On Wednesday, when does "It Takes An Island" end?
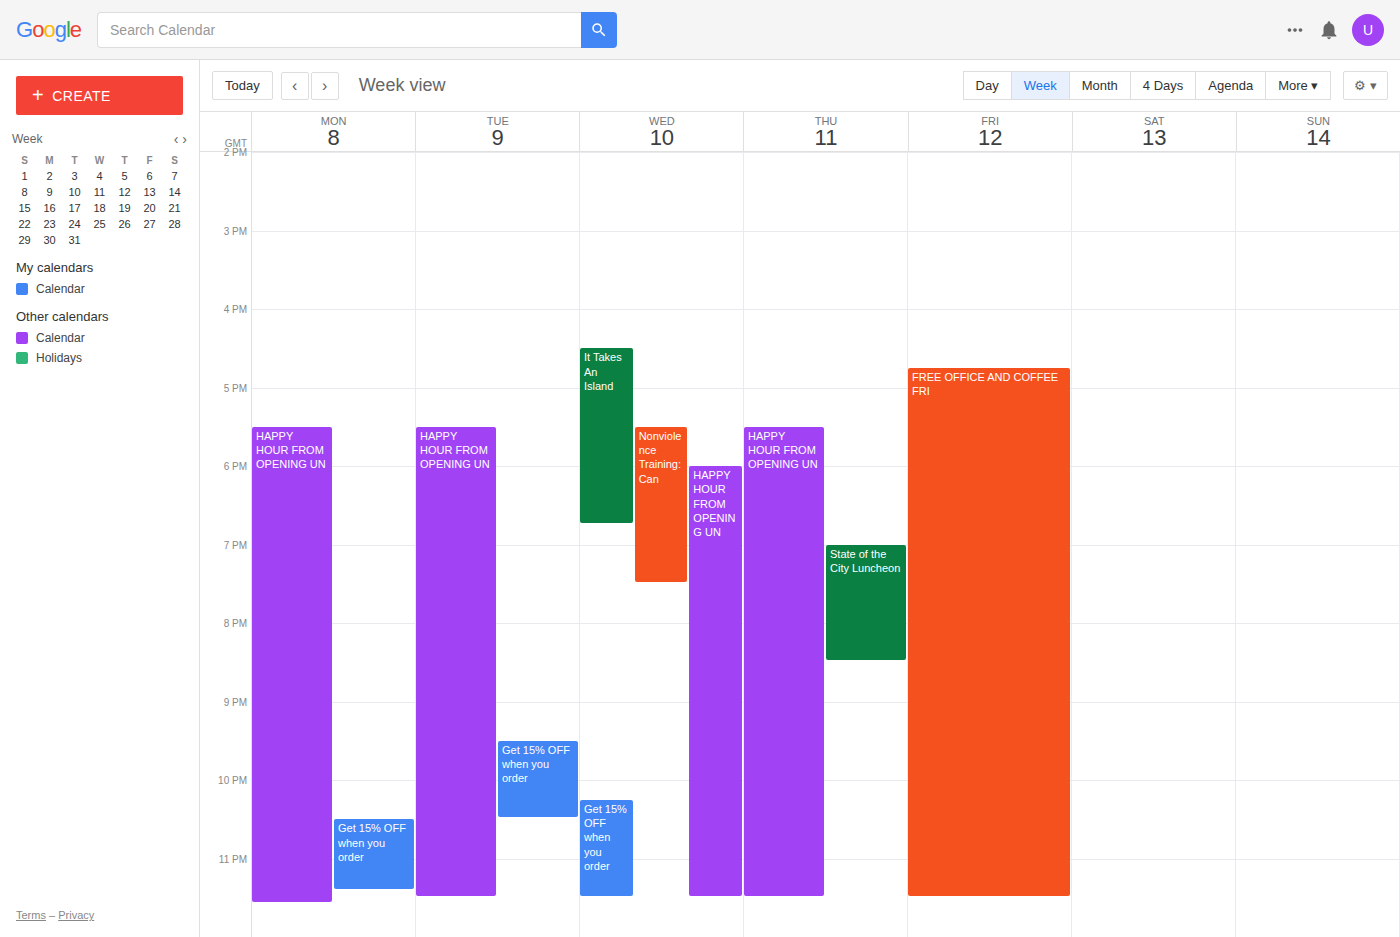
6:45 PM